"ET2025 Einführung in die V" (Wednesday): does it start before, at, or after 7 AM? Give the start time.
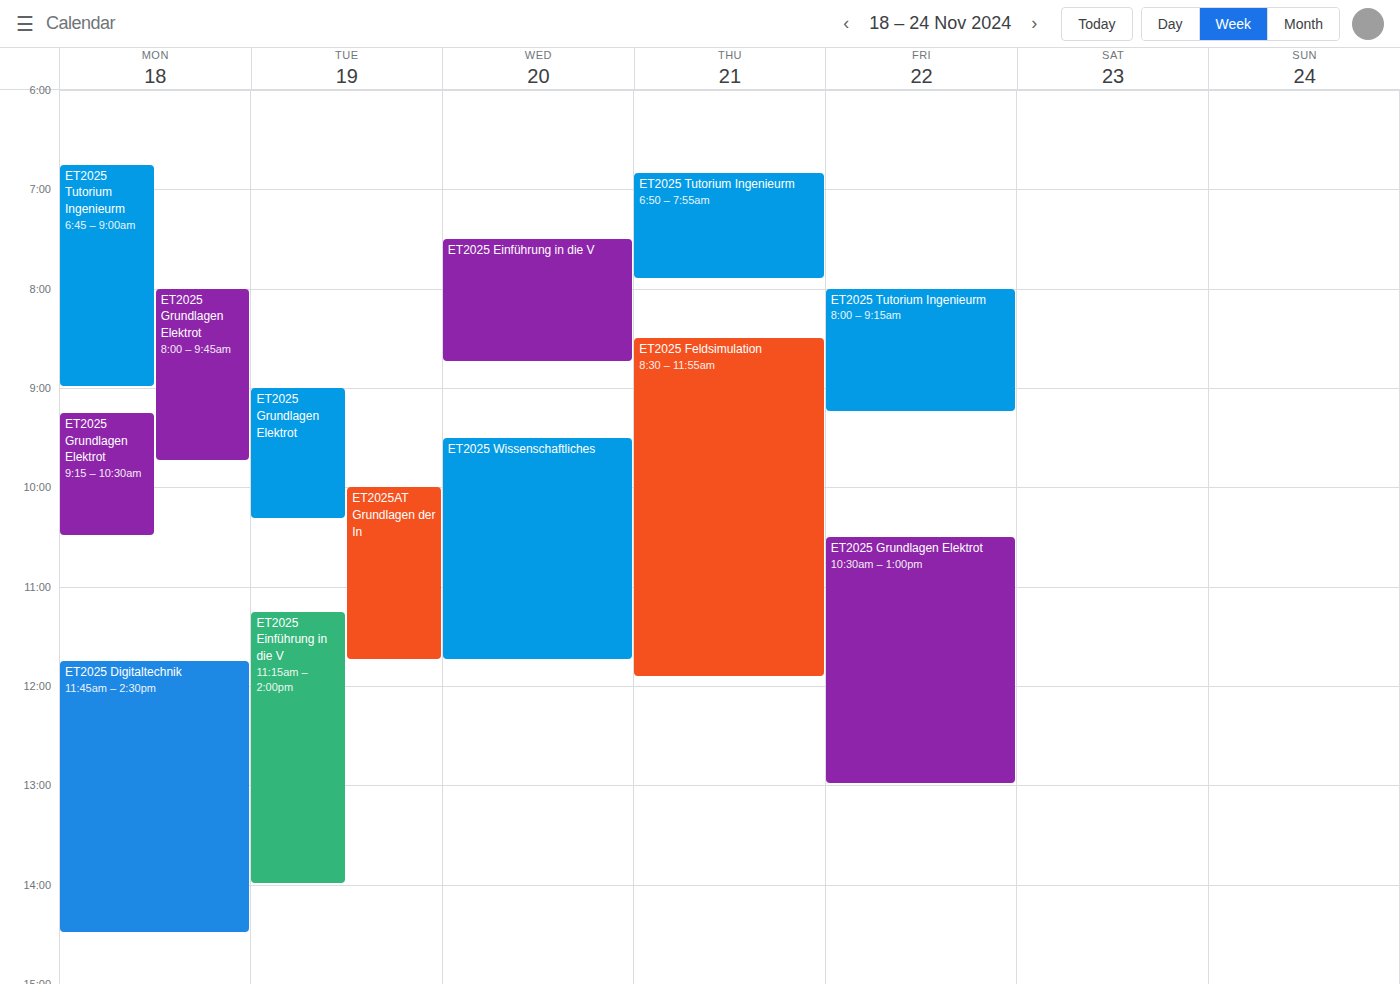
7:30 AM -- after 7 AM, 30 minutes below the 7 AM line.